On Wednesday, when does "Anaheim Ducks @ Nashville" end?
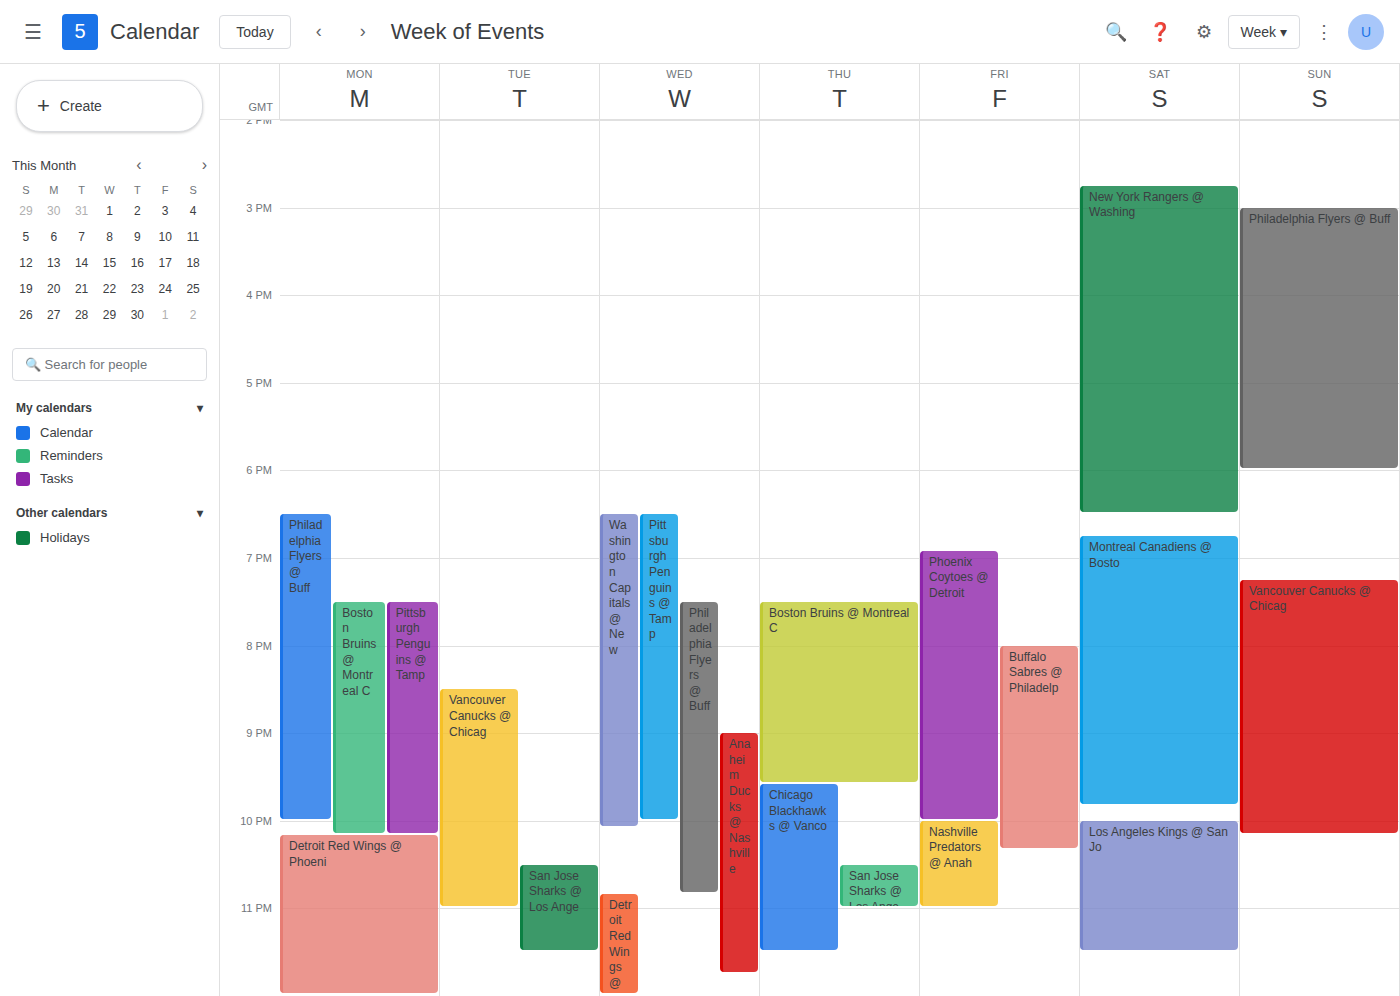
11:45 PM